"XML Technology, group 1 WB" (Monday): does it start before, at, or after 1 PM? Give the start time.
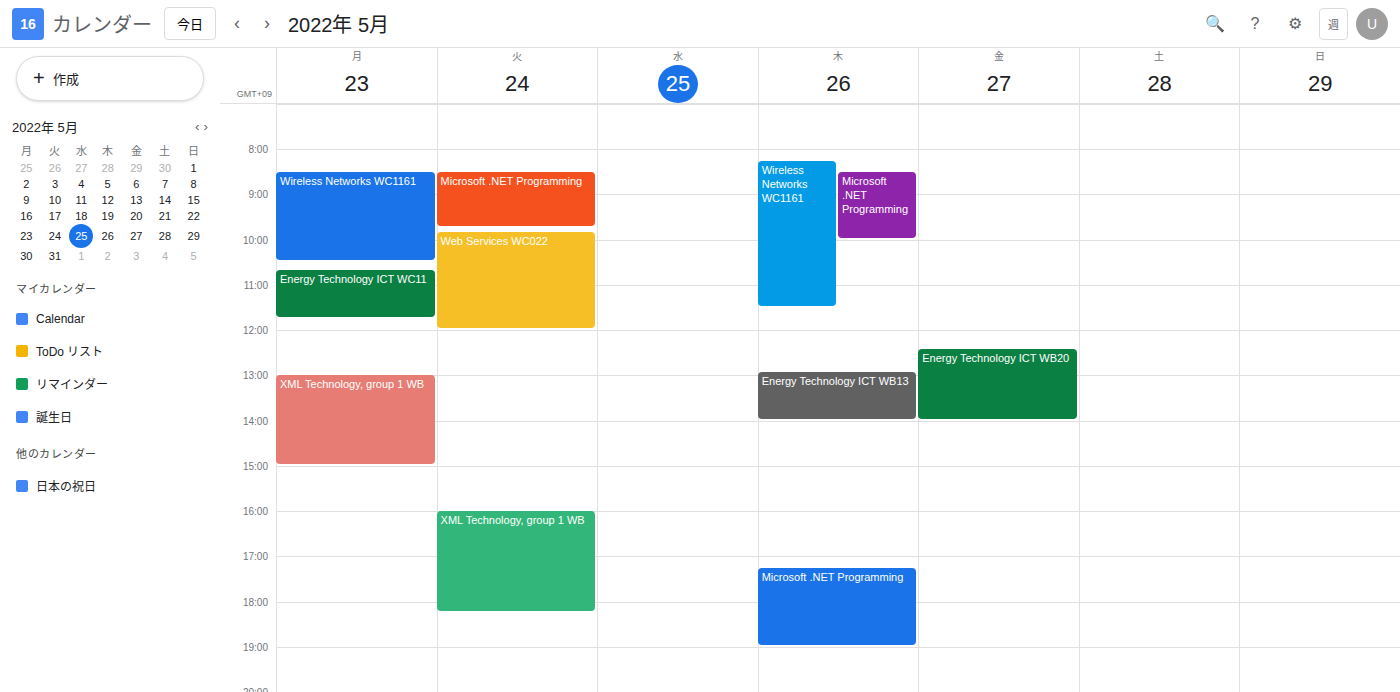
1:00 PM -- exactly at 1 PM, on the 1 PM line.